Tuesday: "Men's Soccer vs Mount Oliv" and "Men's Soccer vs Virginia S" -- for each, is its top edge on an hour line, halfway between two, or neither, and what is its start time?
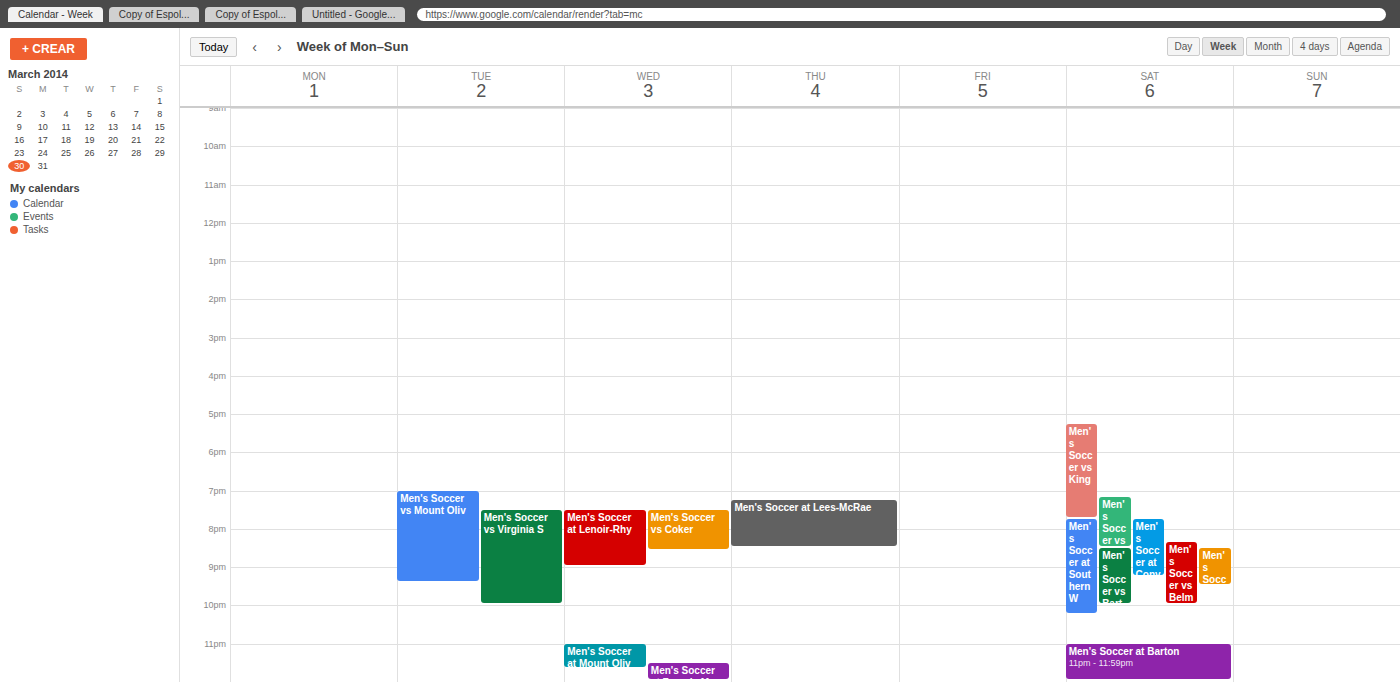
"Men's Soccer vs Mount Oliv": 7:00 PM, exactly on the 7 PM line. "Men's Soccer vs Virginia S": 7:30 PM, halfway between the 7 PM and 8 PM lines.